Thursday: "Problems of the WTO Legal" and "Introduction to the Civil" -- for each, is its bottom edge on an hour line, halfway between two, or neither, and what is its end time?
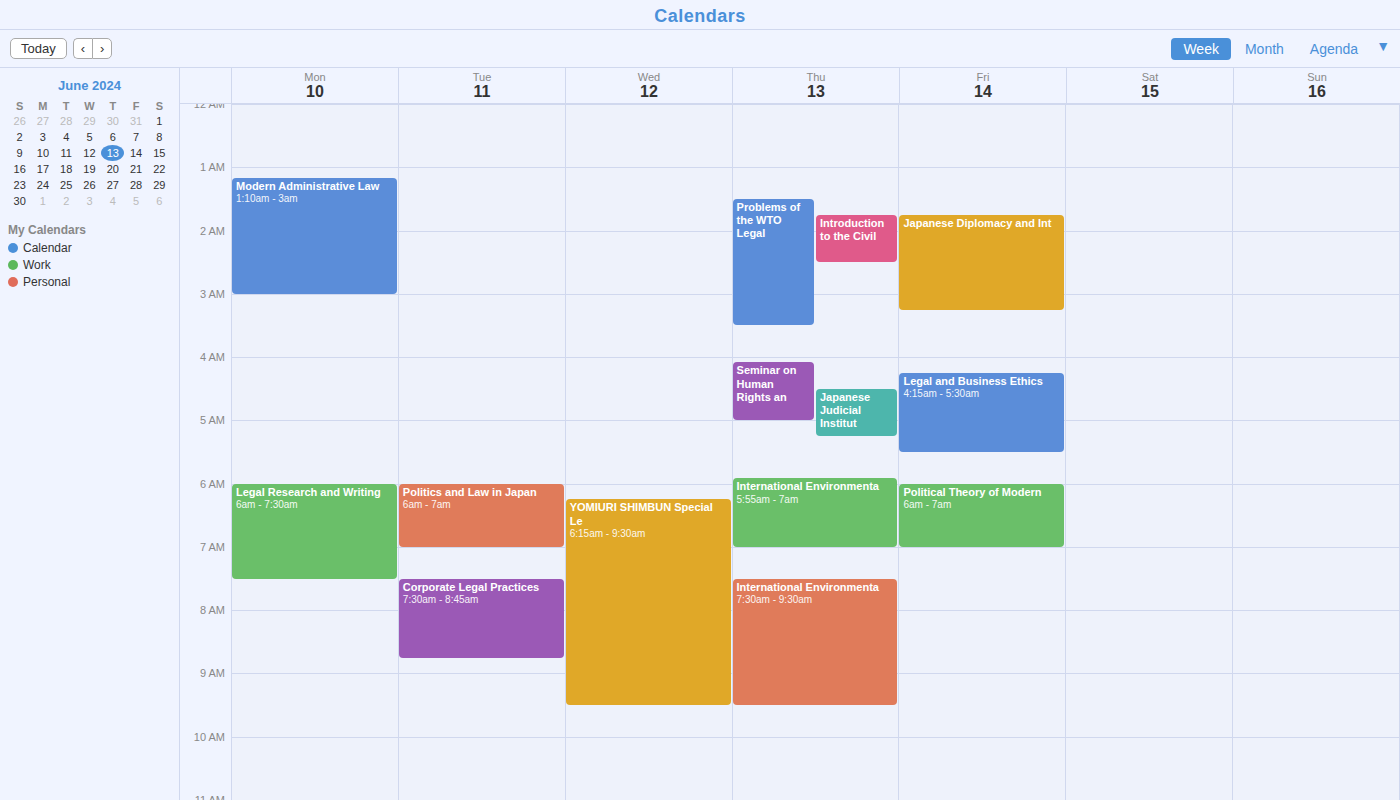
"Problems of the WTO Legal": 3:30 AM, halfway between the 3 AM and 4 AM lines. "Introduction to the Civil": 2:30 AM, halfway between the 2 AM and 3 AM lines.